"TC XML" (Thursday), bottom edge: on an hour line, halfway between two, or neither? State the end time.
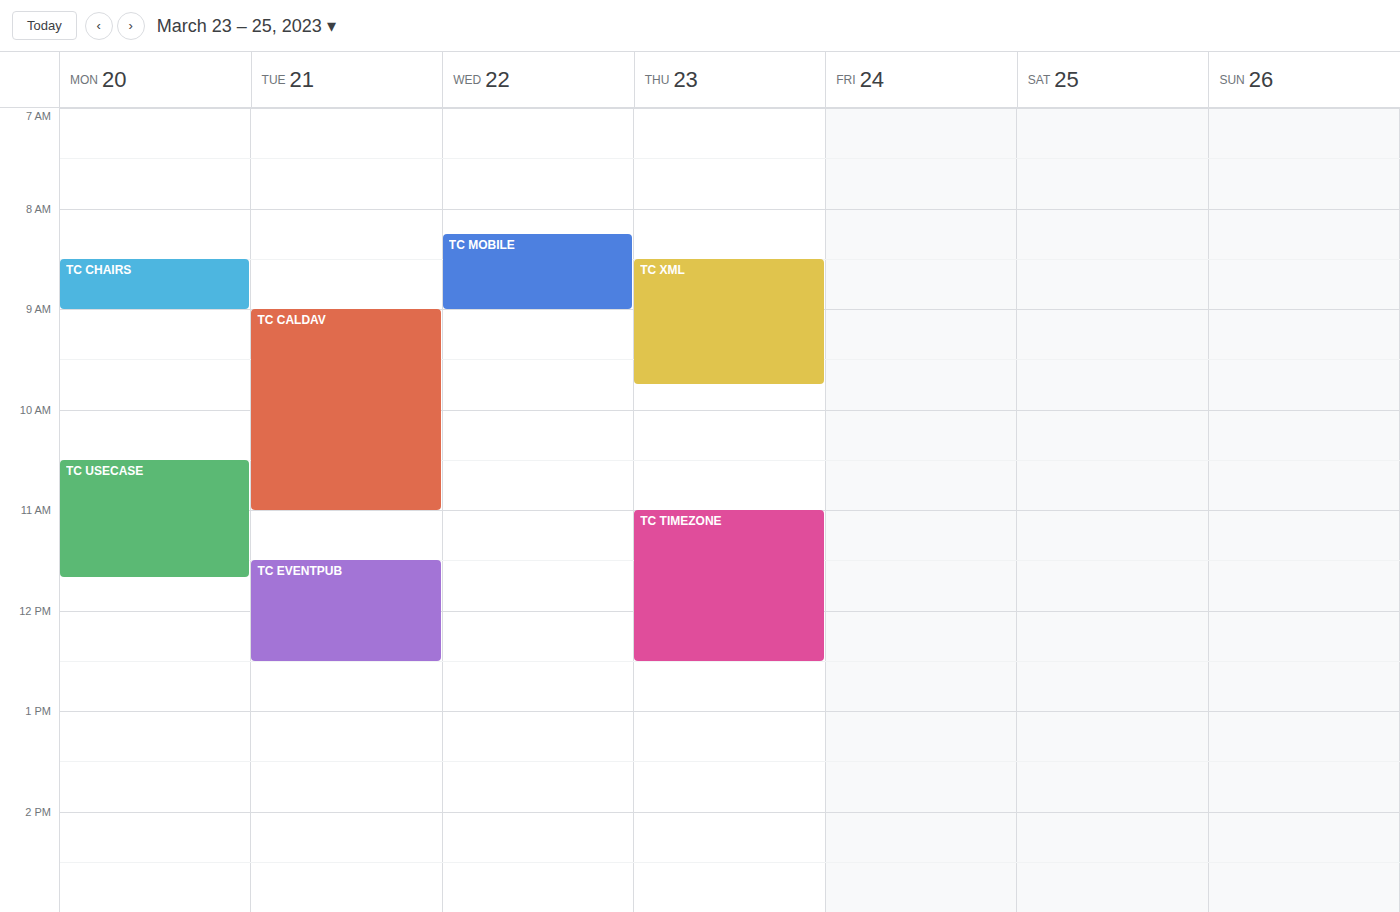
9:45 AM -- neither: three quarters of the way from the 9 AM line to the 10 AM line.